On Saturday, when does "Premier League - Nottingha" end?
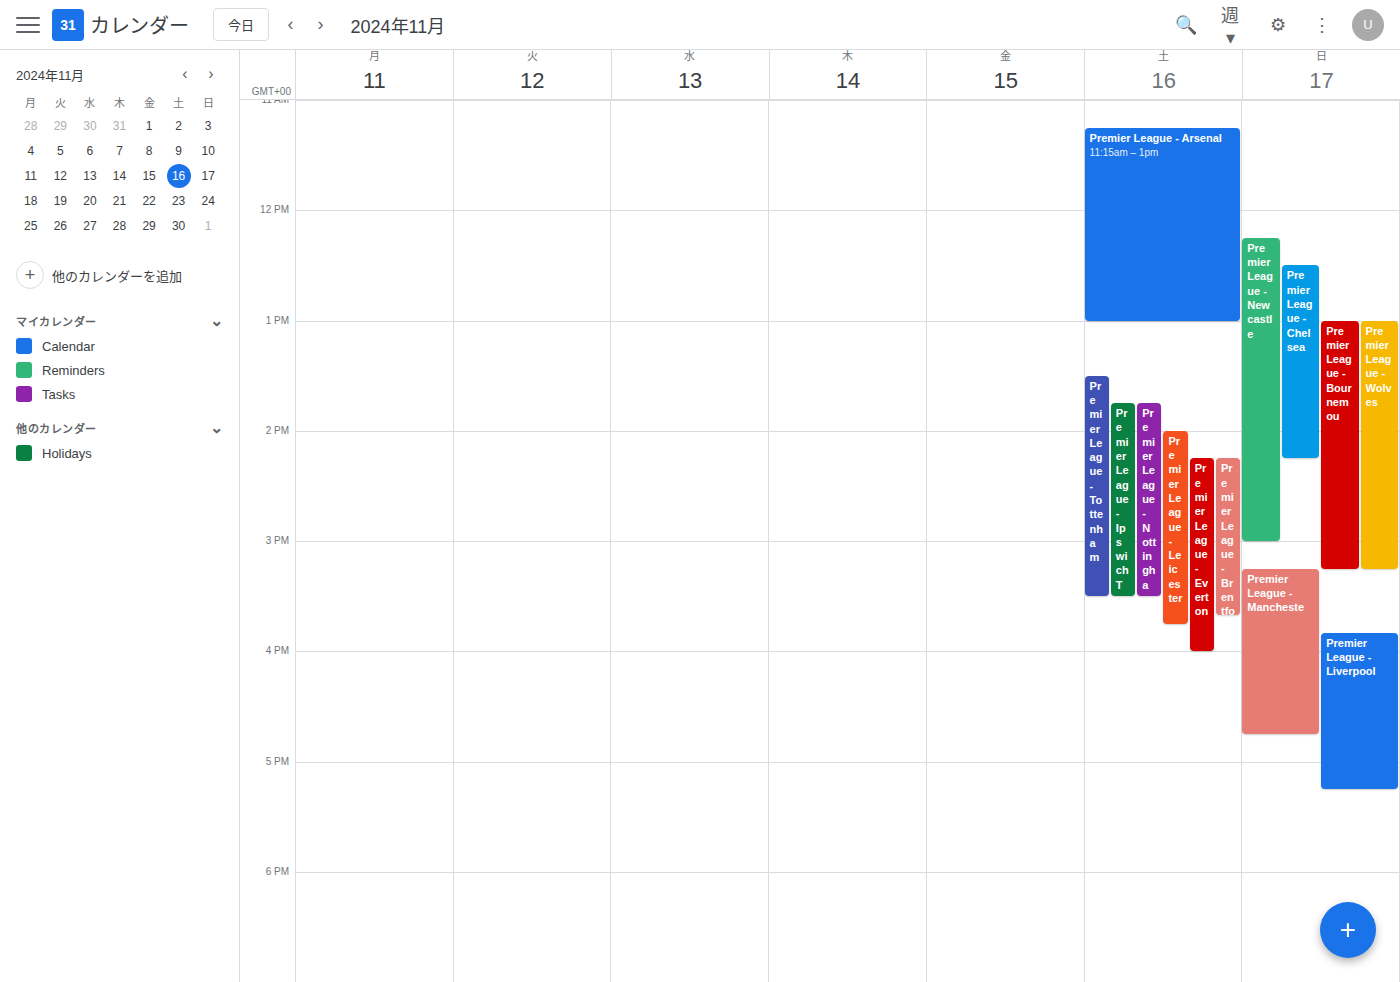
3:30 PM